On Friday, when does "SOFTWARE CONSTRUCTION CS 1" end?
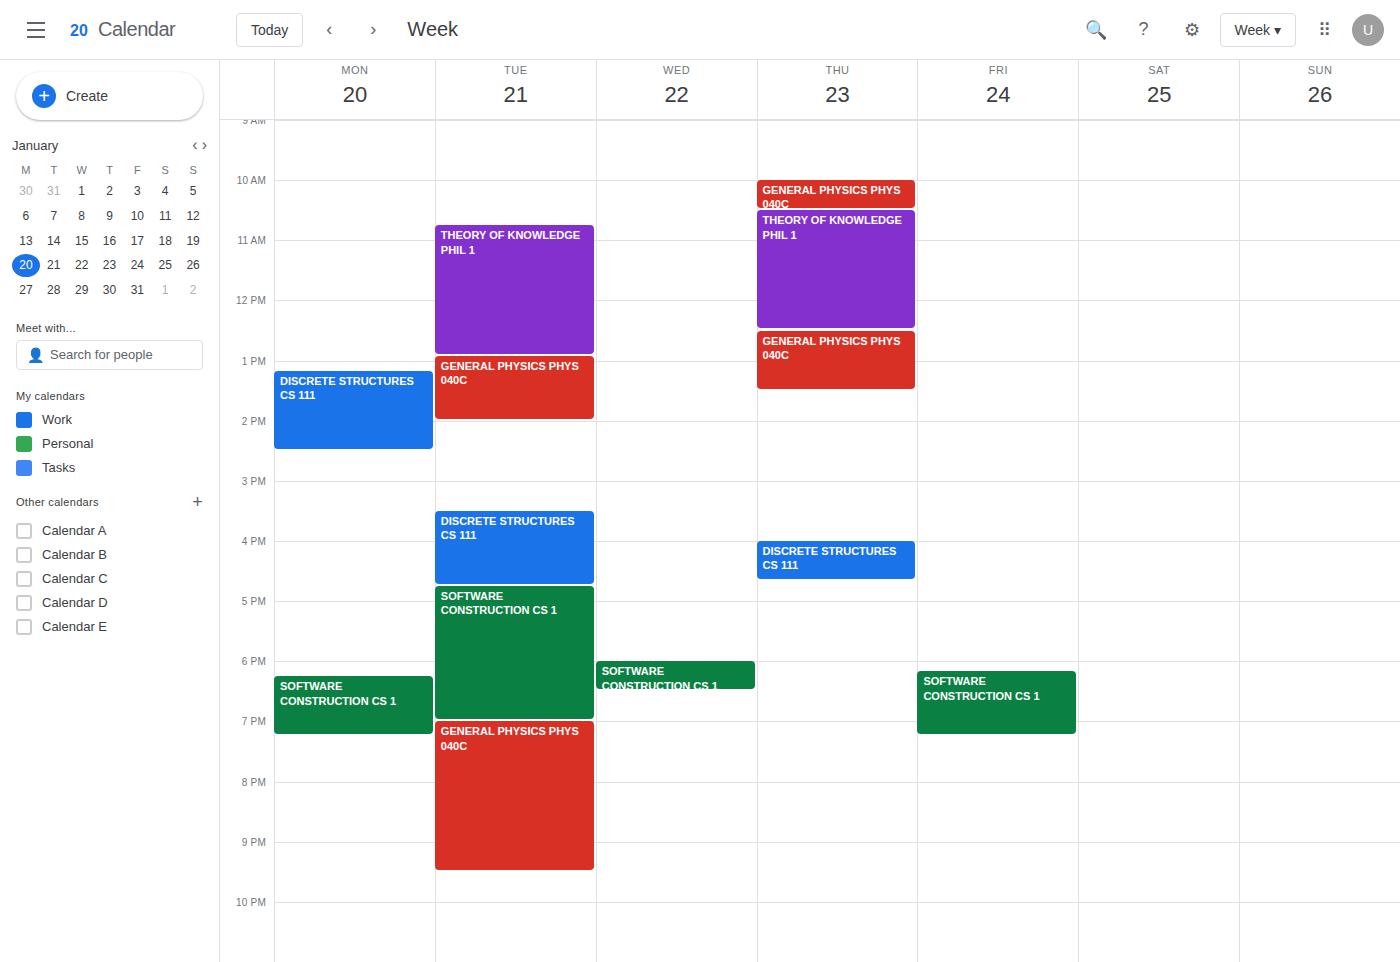
19:15